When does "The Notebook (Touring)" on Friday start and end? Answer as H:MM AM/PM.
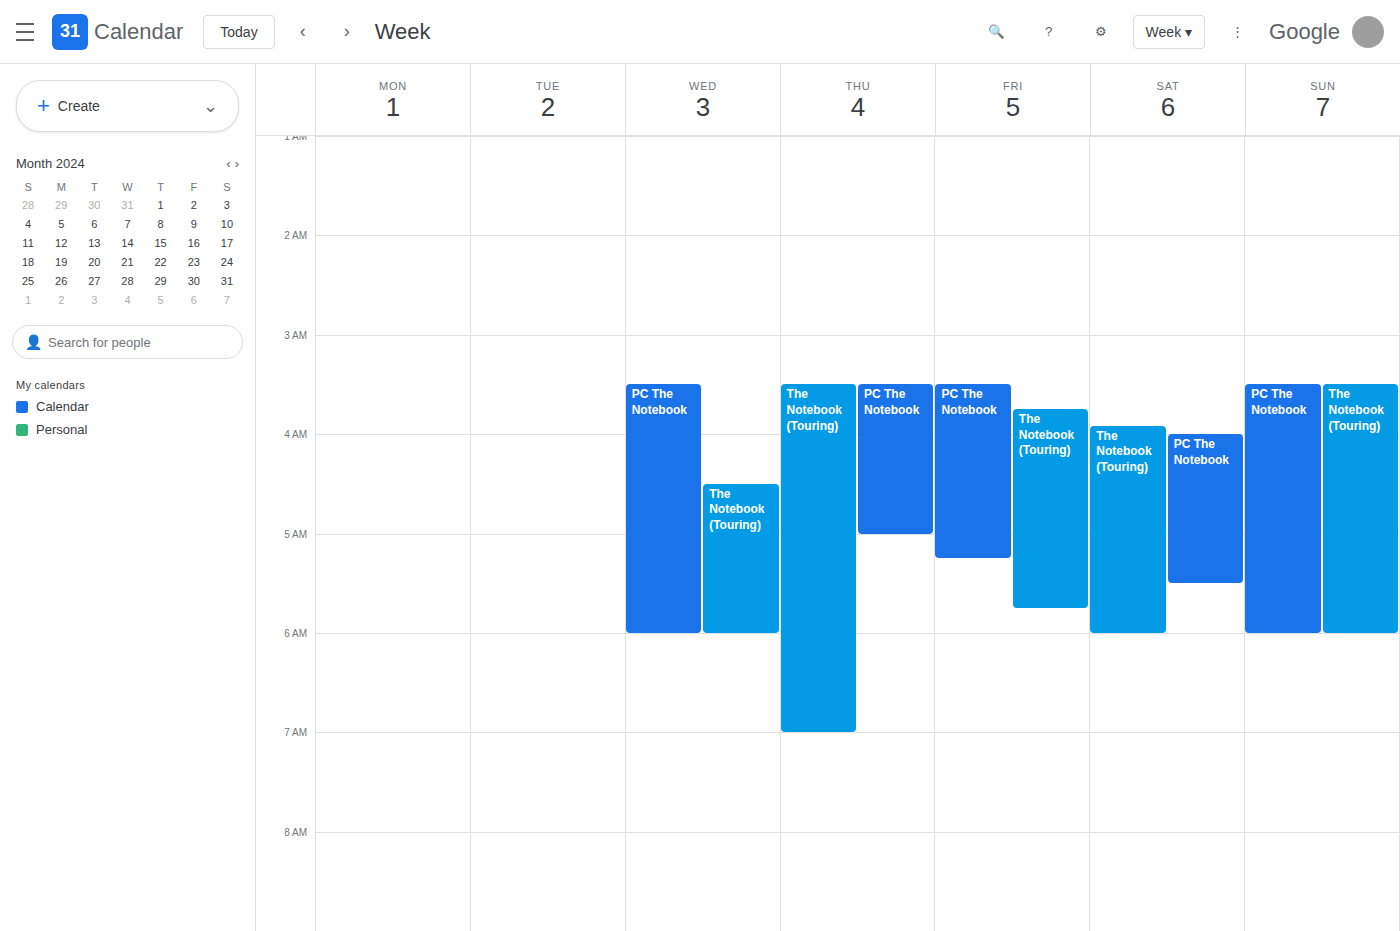
3:45 AM to 5:45 AM